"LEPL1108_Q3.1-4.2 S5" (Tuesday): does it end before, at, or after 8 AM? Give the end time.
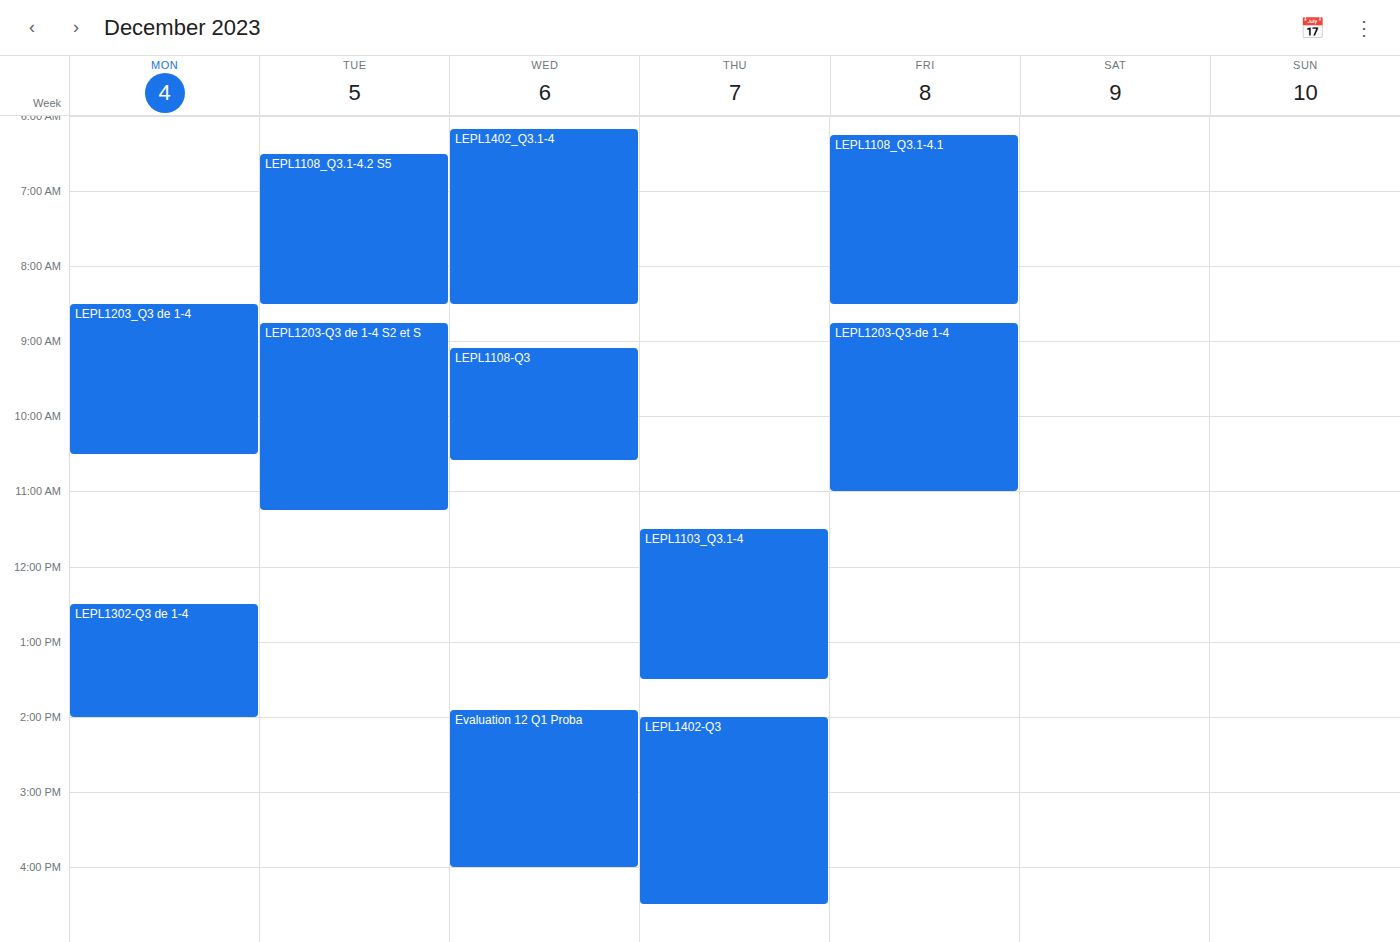
8:30 AM -- after 8 AM, 30 minutes below the 8 AM line.